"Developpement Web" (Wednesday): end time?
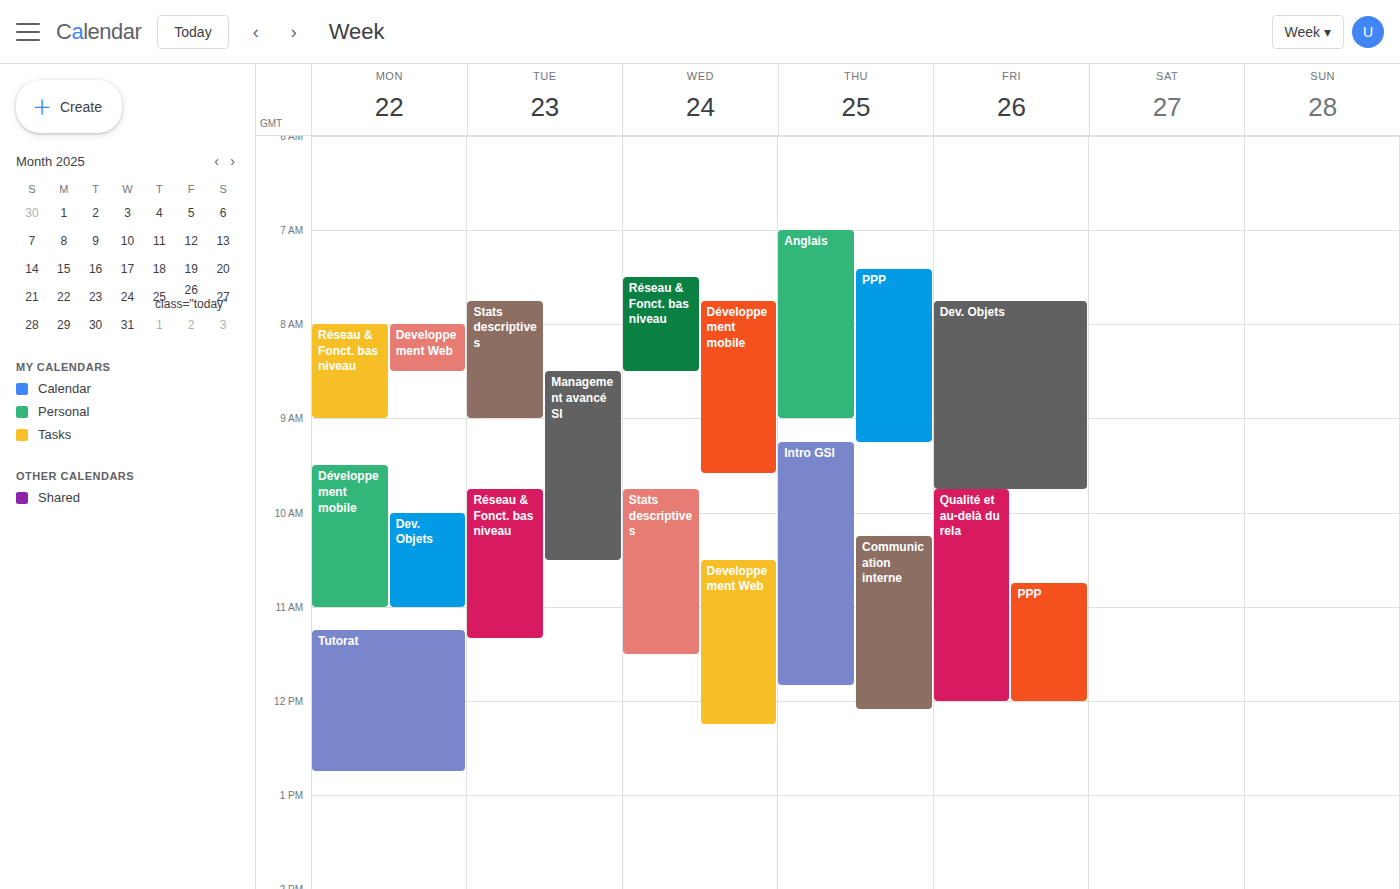
12:15 PM